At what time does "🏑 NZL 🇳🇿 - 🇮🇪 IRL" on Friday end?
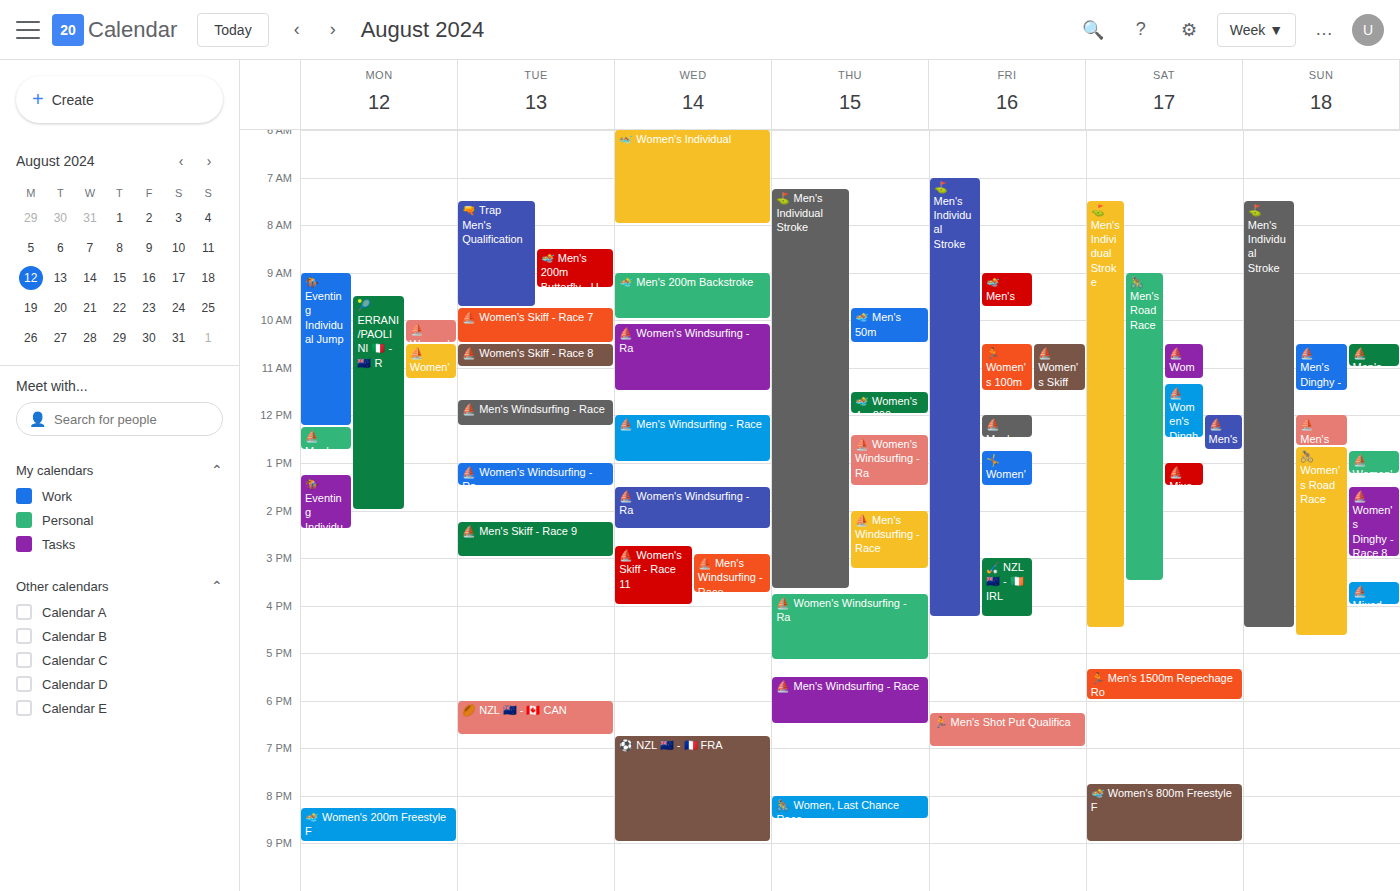
4:15 PM